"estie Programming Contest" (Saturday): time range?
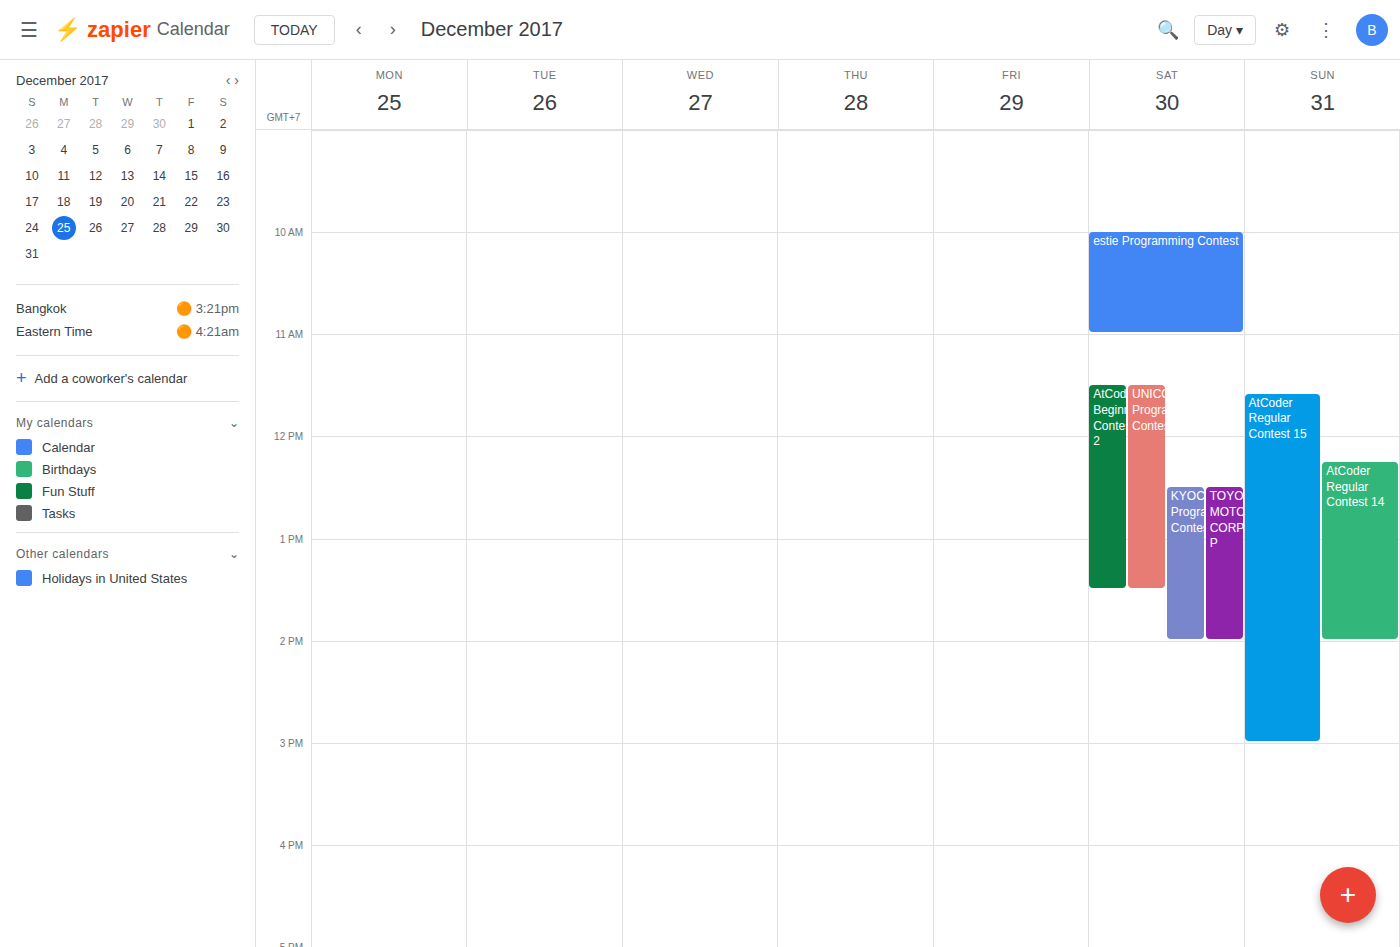
10:00 to 11:00